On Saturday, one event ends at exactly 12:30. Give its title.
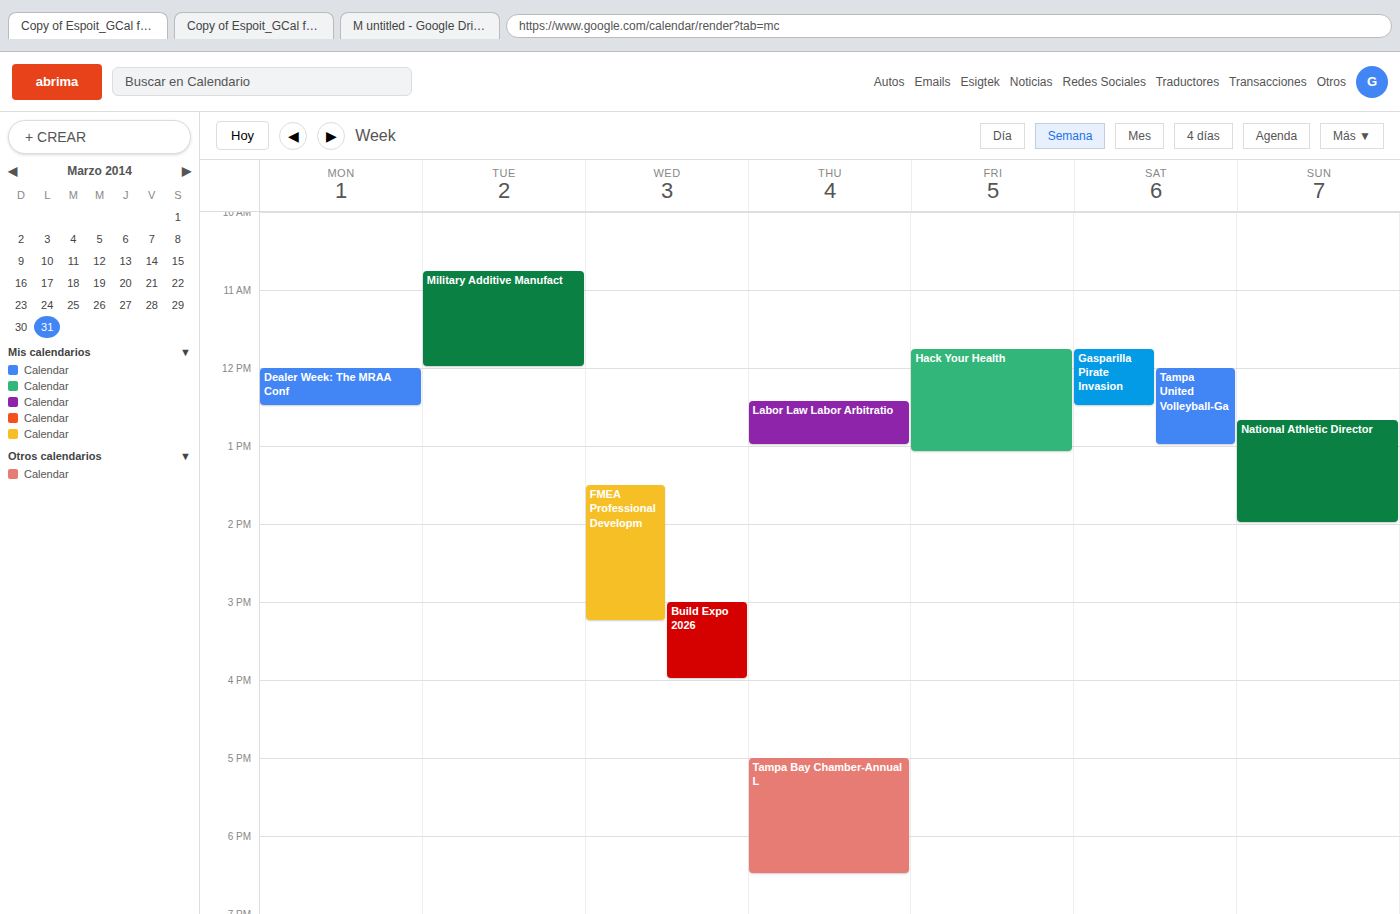
"Gasparilla Pirate Invasion"